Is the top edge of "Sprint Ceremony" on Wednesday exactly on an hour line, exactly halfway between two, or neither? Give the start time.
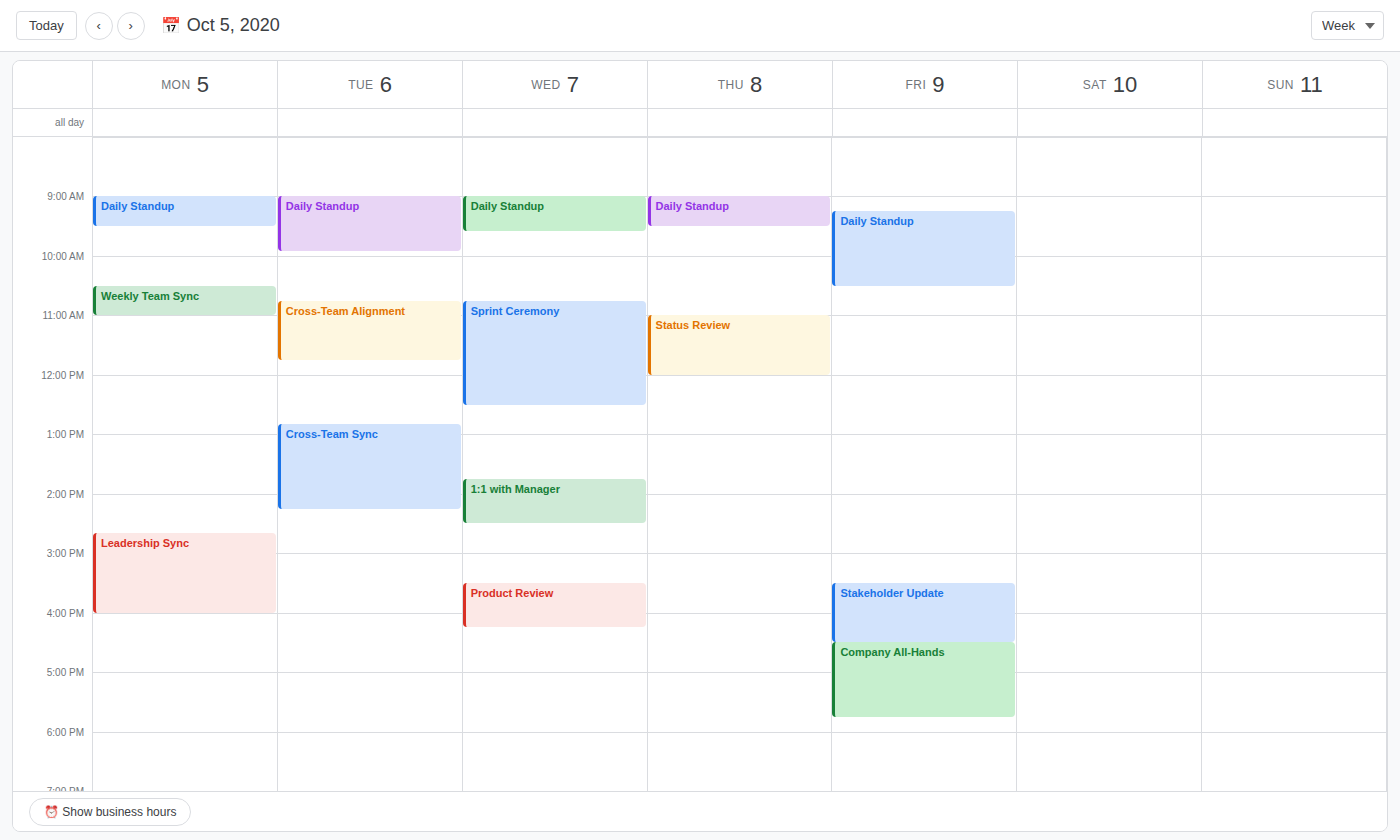
10:45 AM -- neither: three quarters of the way from the 10 AM line to the 11 AM line.